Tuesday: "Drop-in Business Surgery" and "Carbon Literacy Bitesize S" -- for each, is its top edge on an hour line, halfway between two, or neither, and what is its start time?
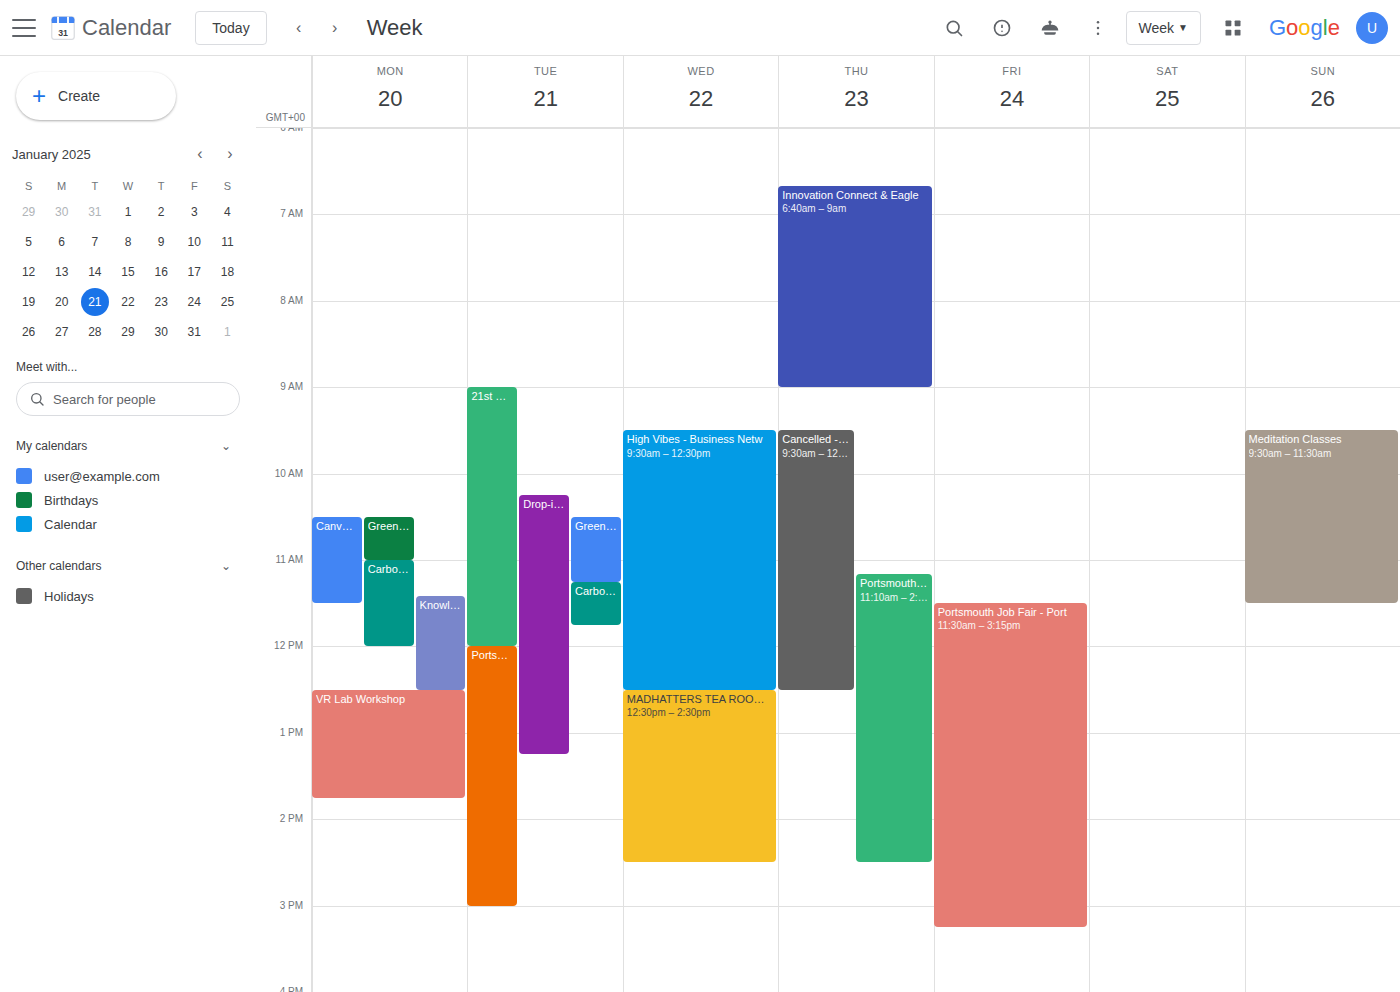
"Drop-in Business Surgery": 10:15 AM, neither: a quarter of the way from the 10 AM line to the 11 AM line. "Carbon Literacy Bitesize S": 11:15 AM, neither: a quarter of the way from the 11 AM line to the 12 PM line.